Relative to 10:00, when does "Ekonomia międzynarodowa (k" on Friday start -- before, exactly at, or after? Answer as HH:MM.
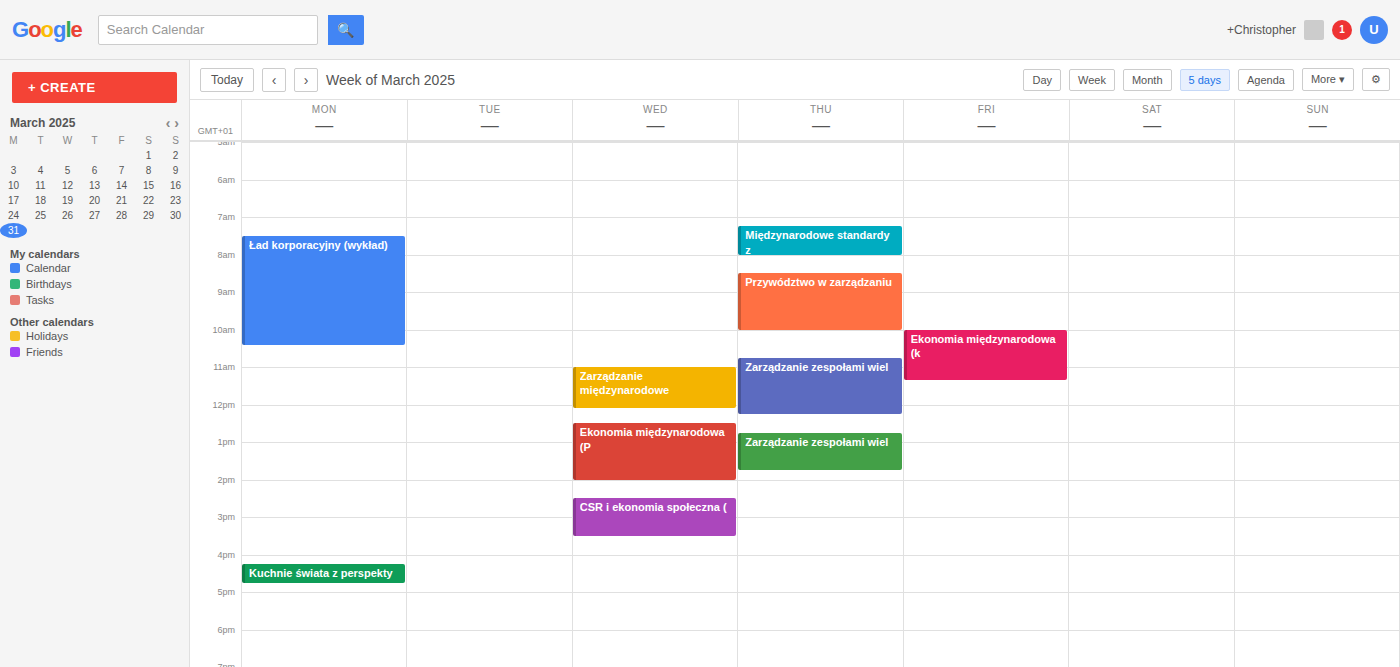
10:00 -- exactly at 10:00, on the 10:00 line.